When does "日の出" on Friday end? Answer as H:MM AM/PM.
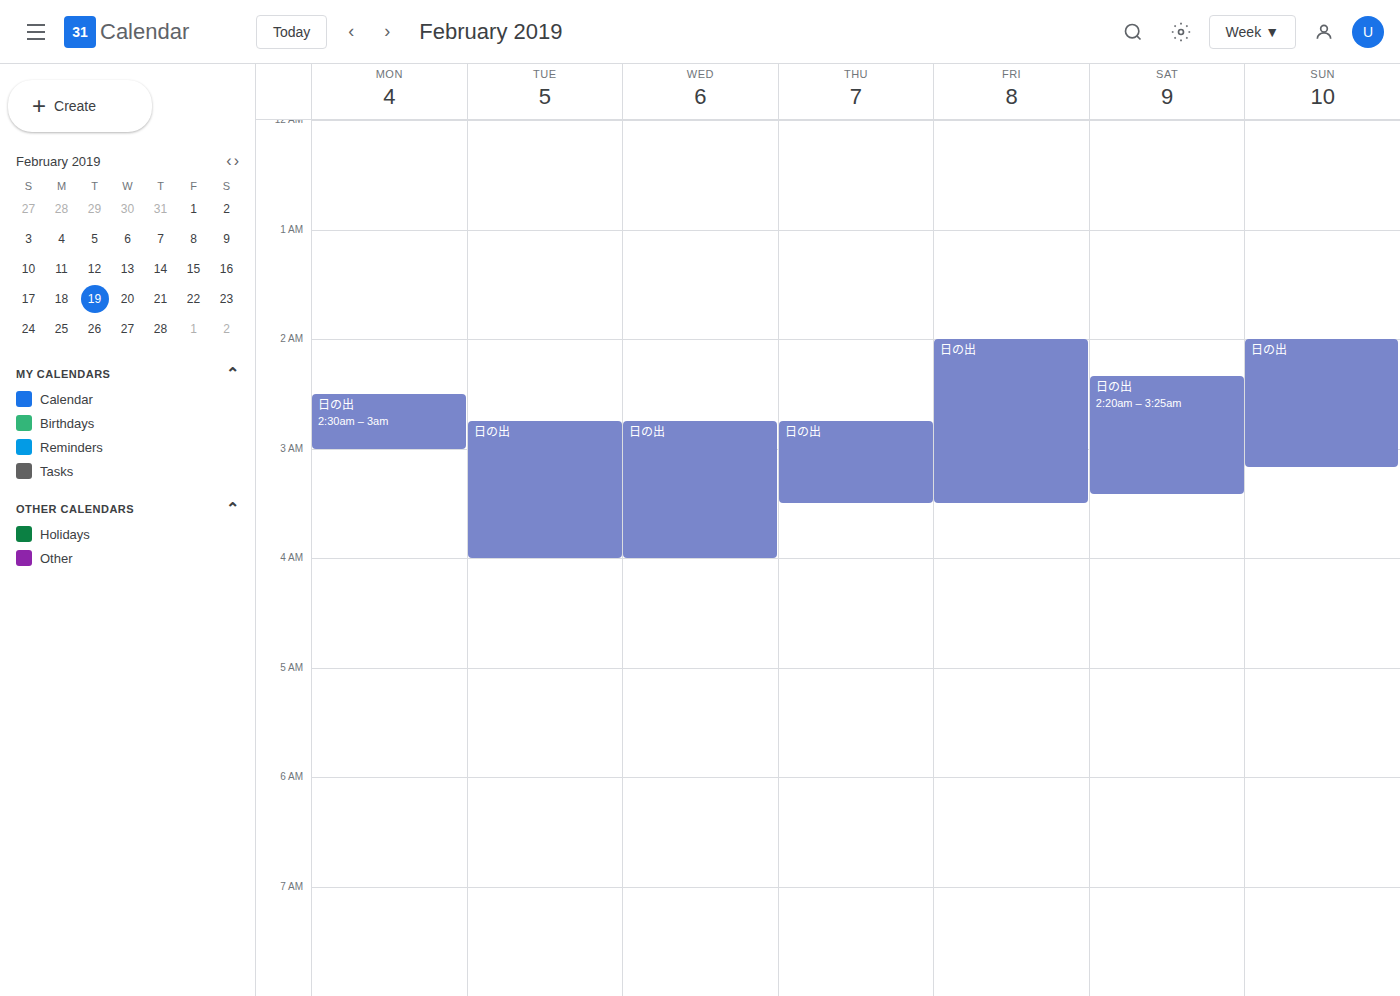
3:30 AM